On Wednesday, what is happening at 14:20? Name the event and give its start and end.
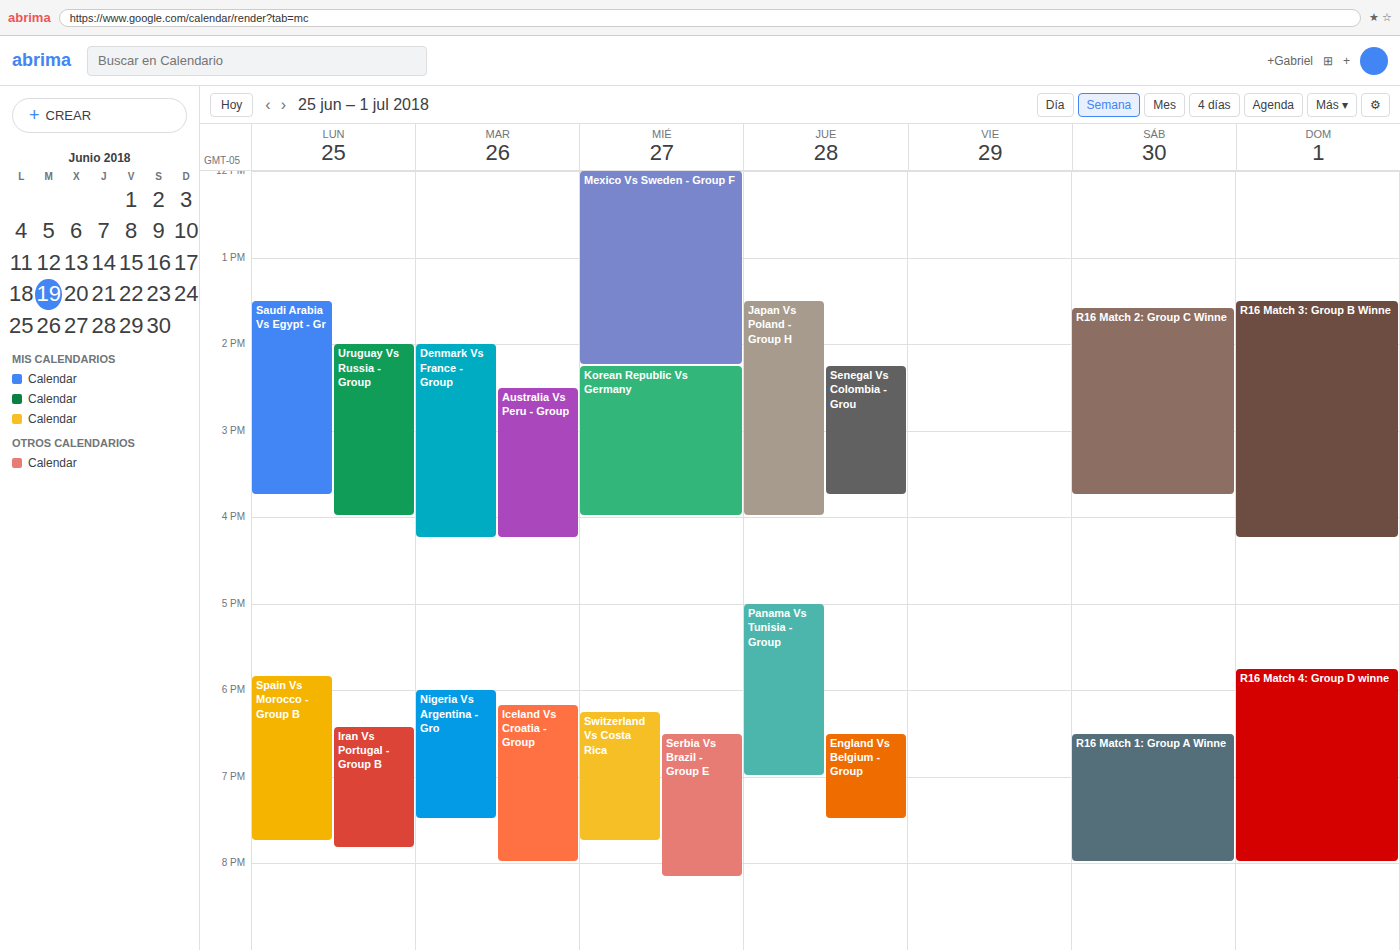
"Korean Republic Vs Germany", 14:15 to 16:00